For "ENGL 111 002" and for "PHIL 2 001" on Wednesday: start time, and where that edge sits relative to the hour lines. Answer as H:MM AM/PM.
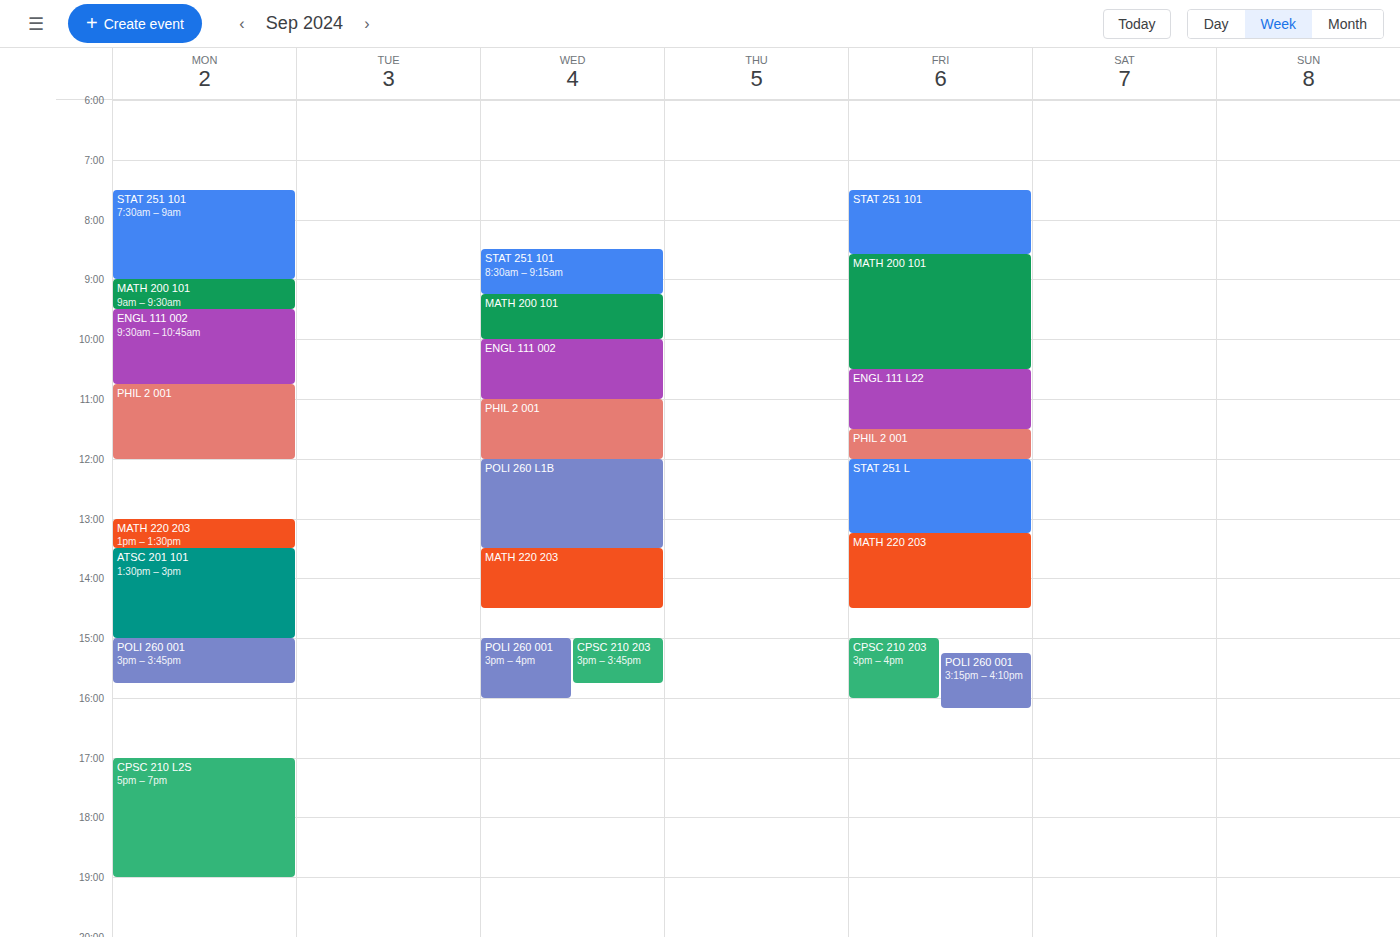
"ENGL 111 002": 10:00 AM, exactly on the 10 AM line. "PHIL 2 001": 11:00 AM, exactly on the 11 AM line.